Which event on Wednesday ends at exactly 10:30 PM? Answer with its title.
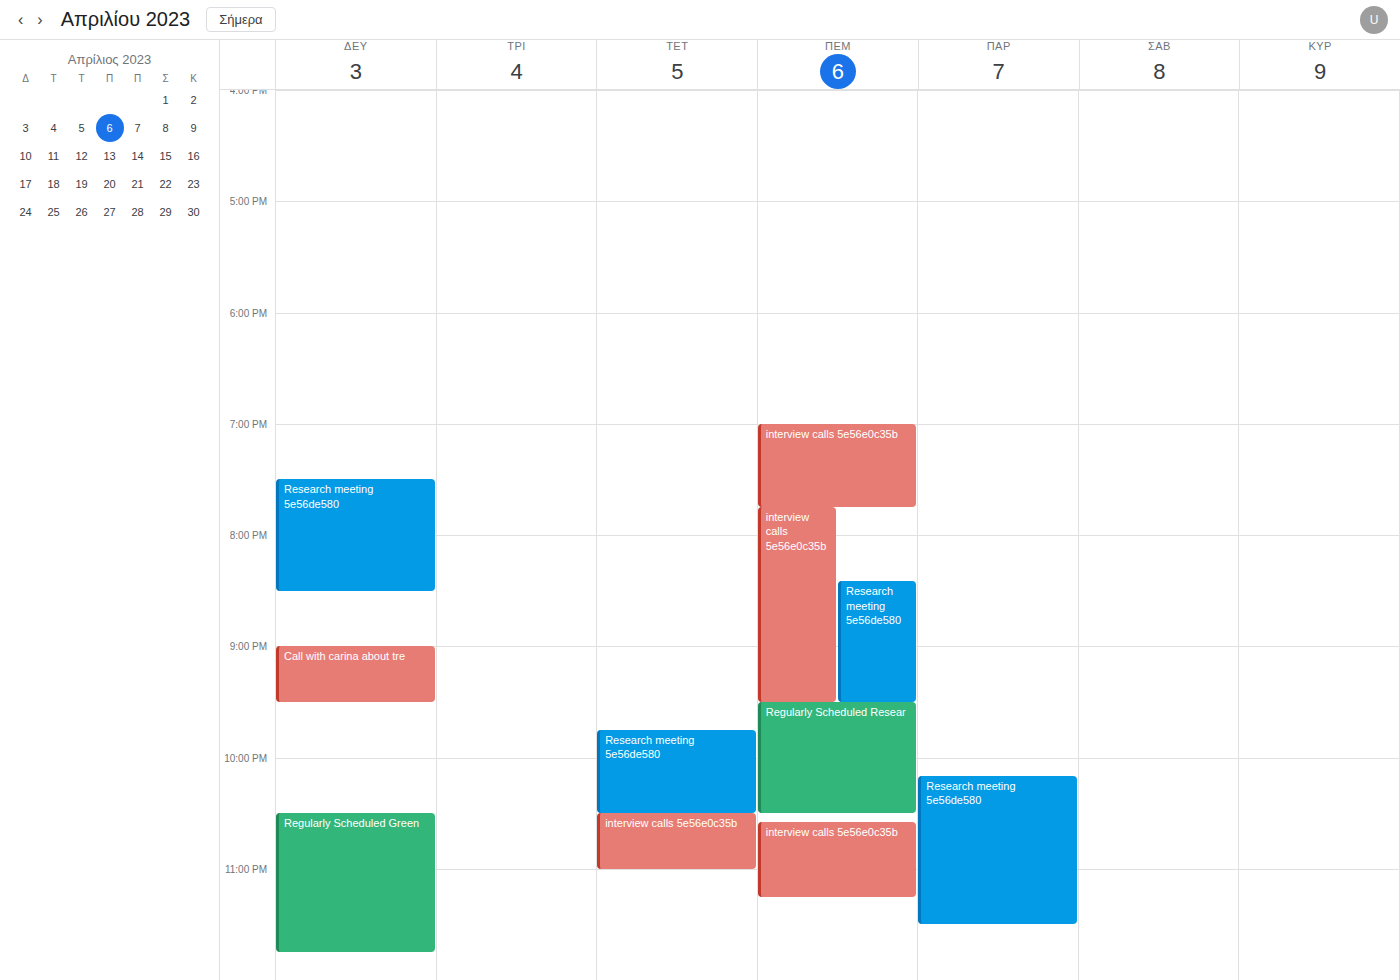
"Research meeting 5e56de580"